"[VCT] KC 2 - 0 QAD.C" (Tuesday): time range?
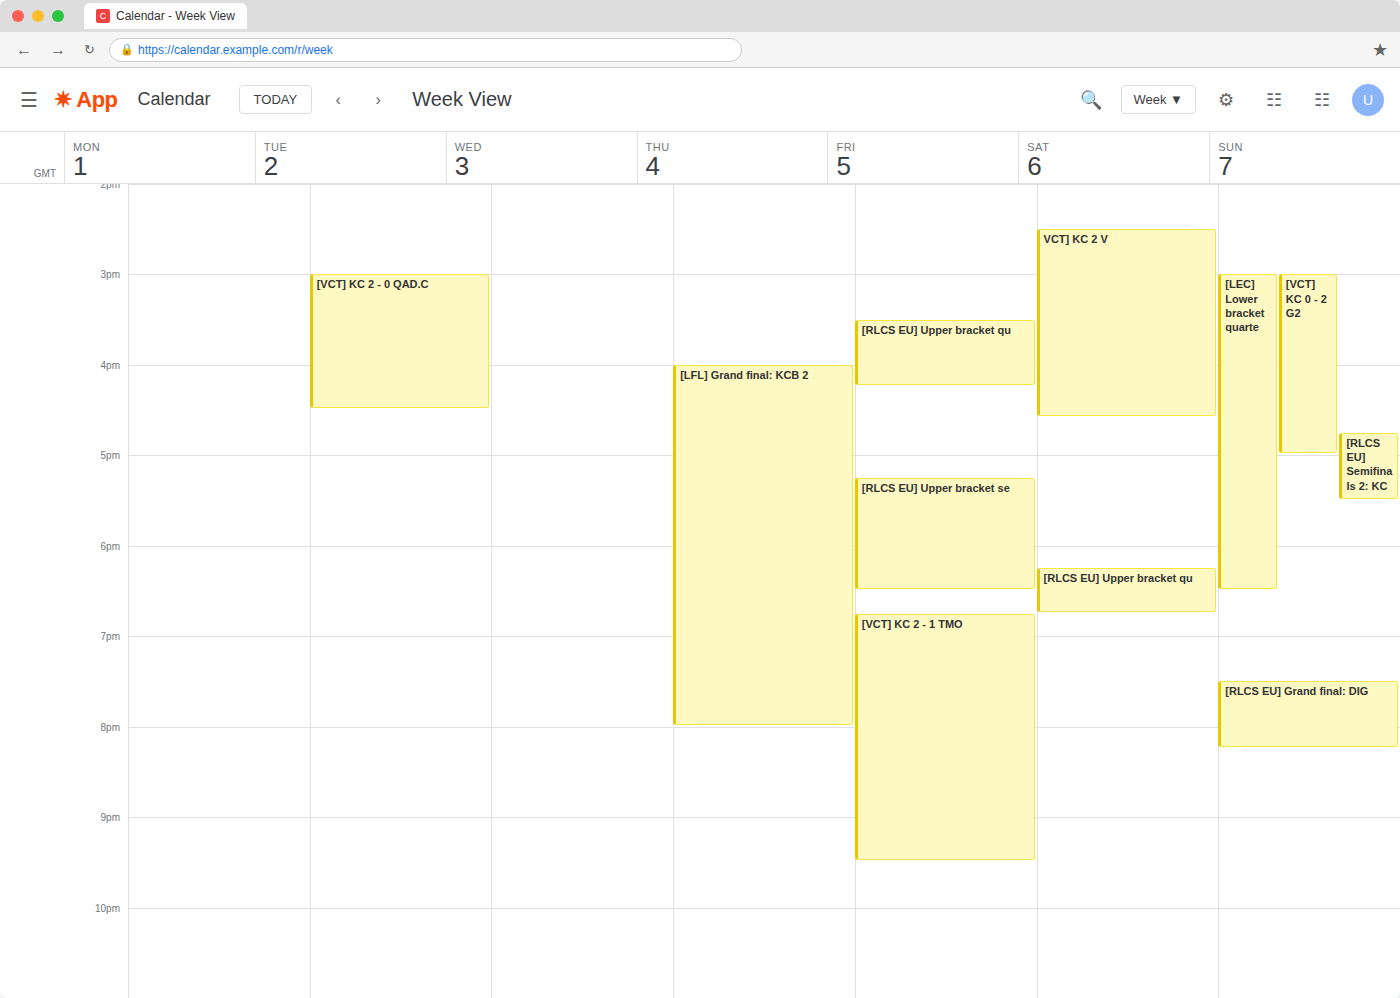
15:00 to 16:30